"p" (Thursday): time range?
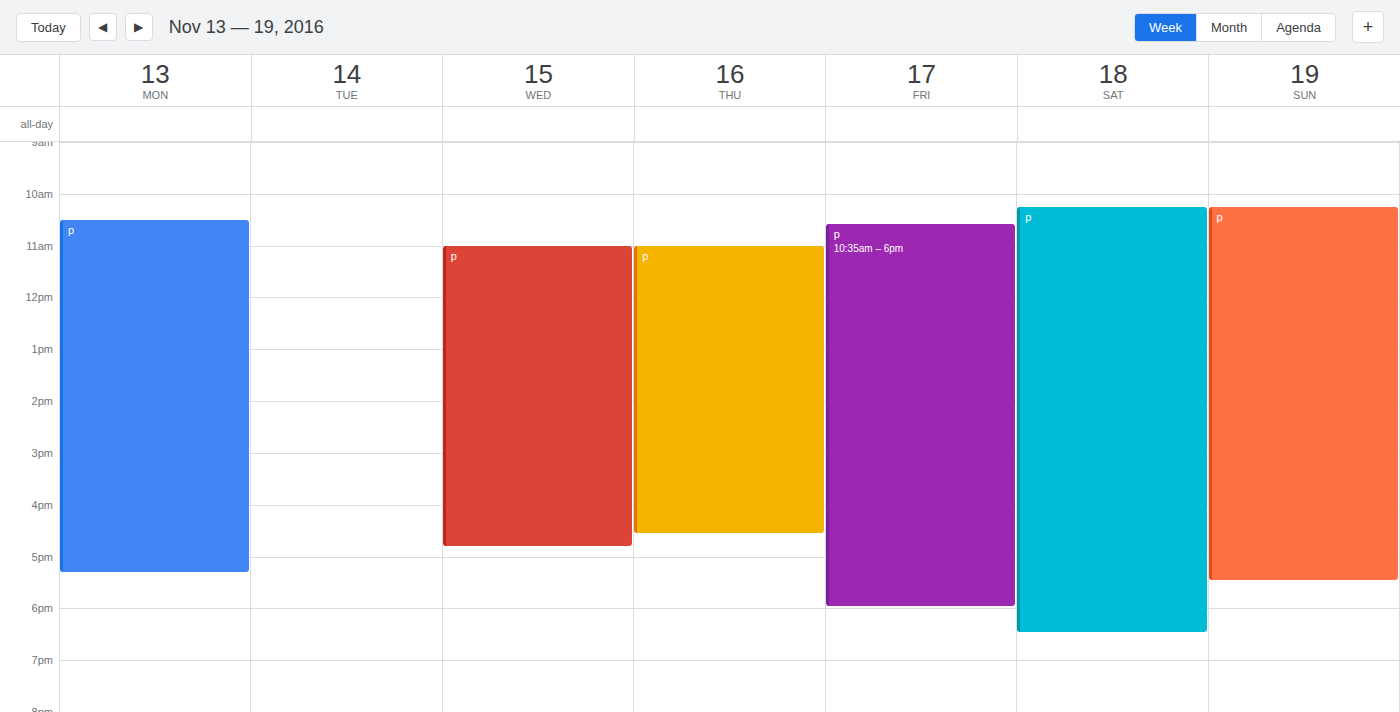
11:00 AM to 4:35 PM